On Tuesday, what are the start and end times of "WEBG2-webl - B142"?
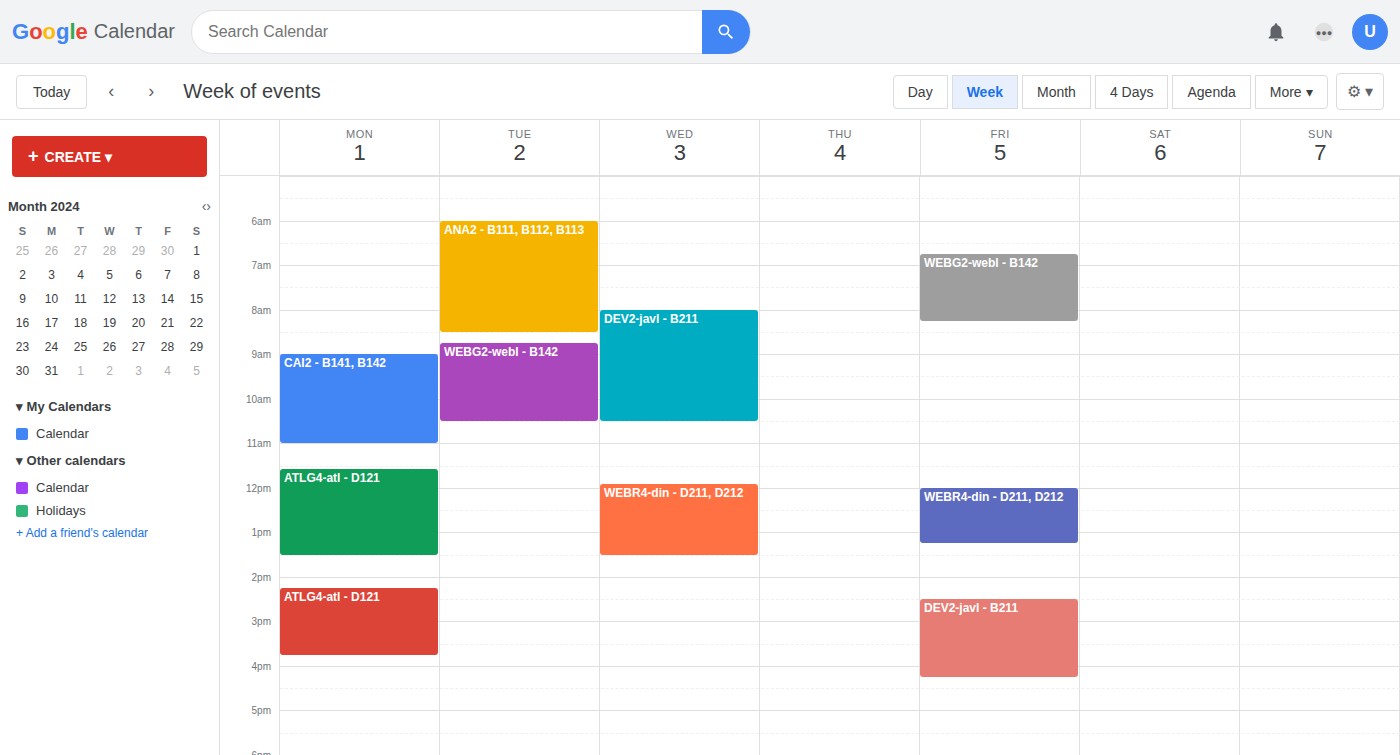
08:45 to 10:30